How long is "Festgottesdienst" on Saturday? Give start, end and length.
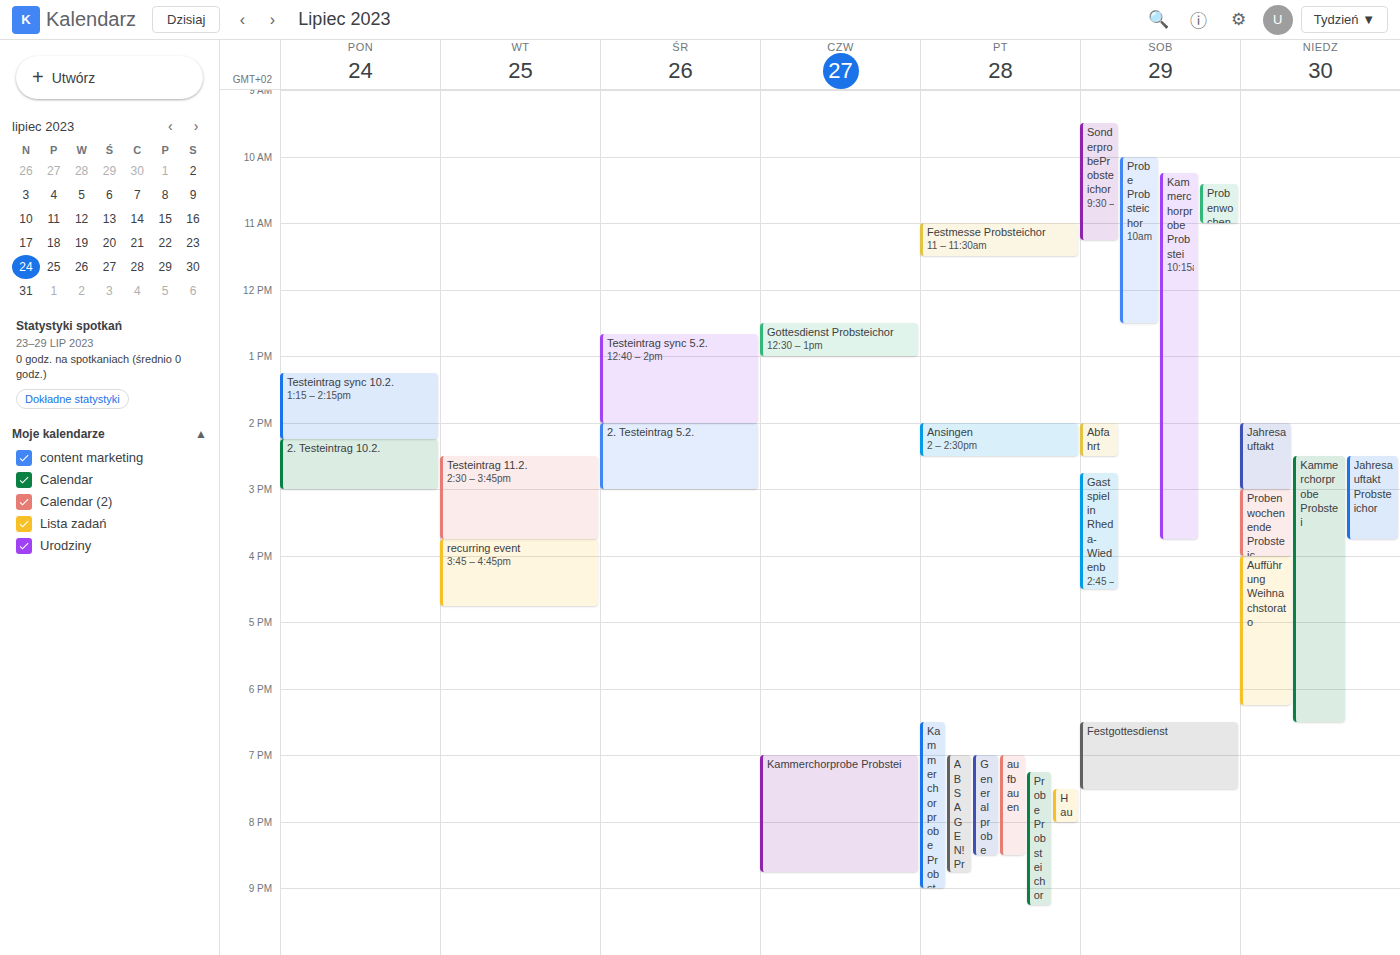
6:30 PM to 7:30 PM, 1 hour